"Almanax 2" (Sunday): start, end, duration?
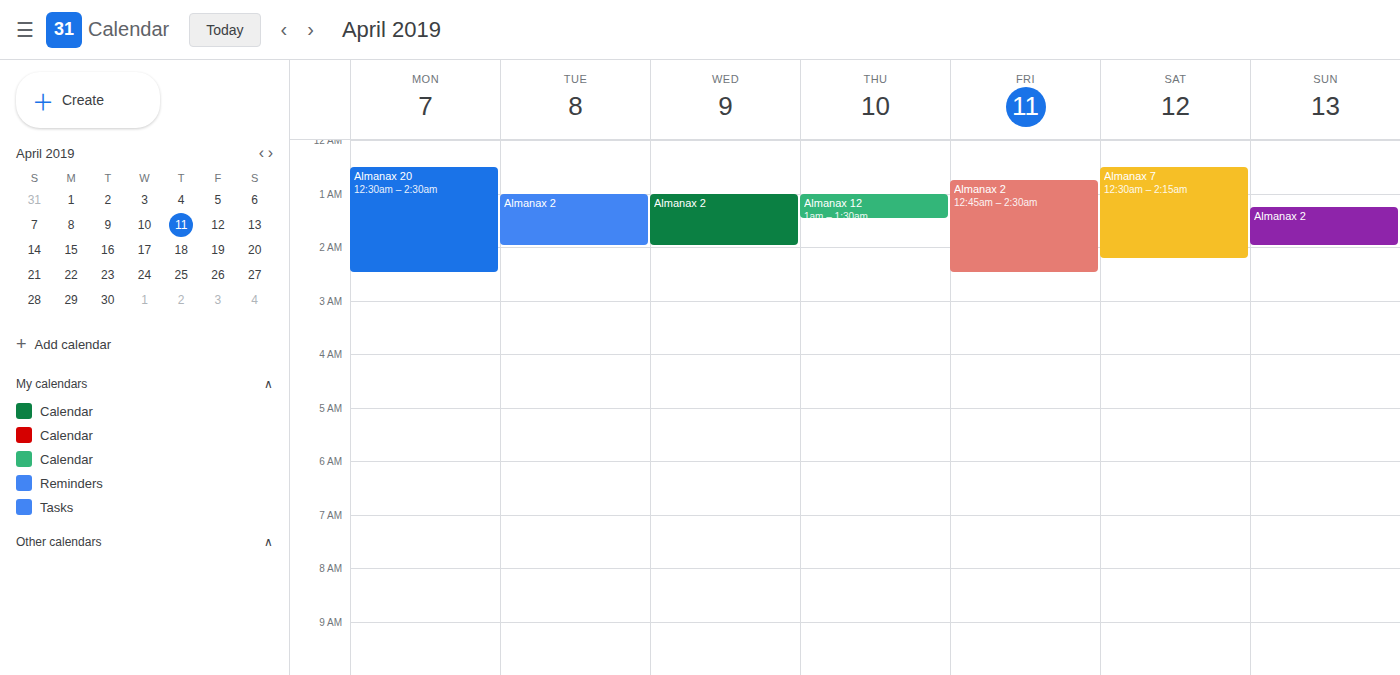
1:15 AM to 2:00 AM, 45 minutes